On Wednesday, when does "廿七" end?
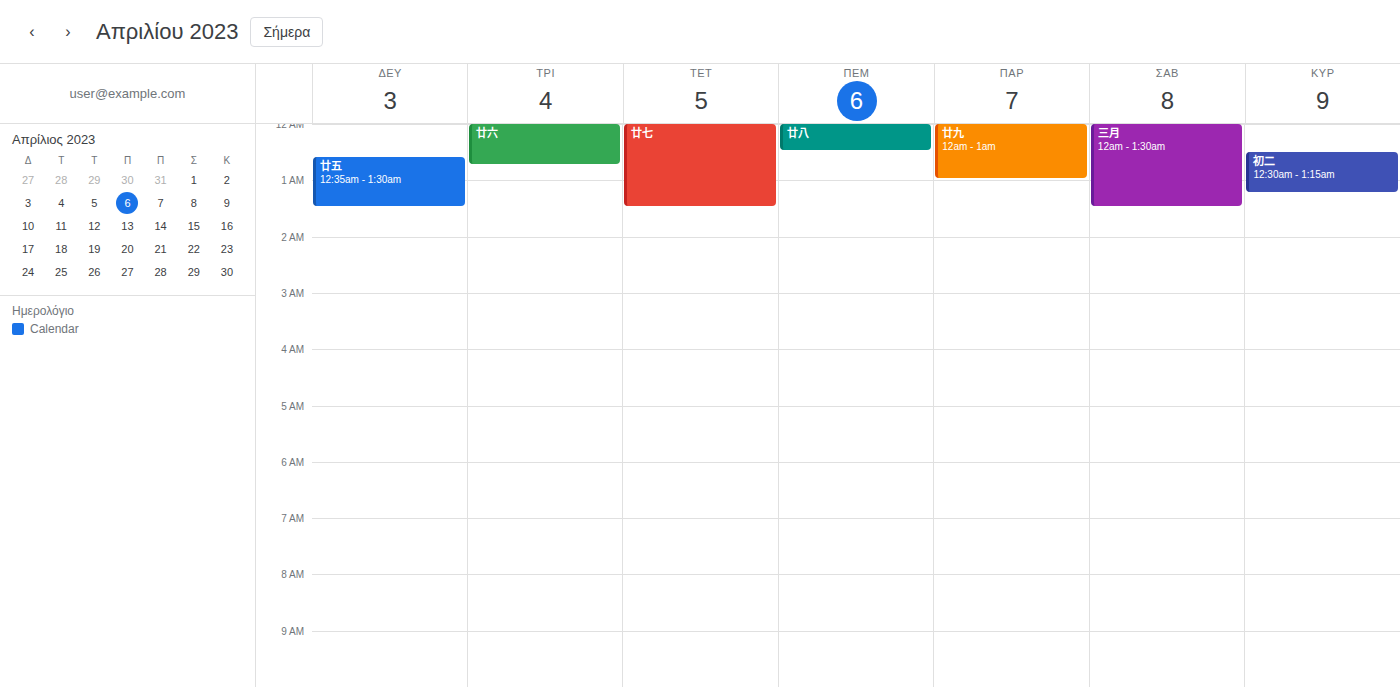
1:30 AM